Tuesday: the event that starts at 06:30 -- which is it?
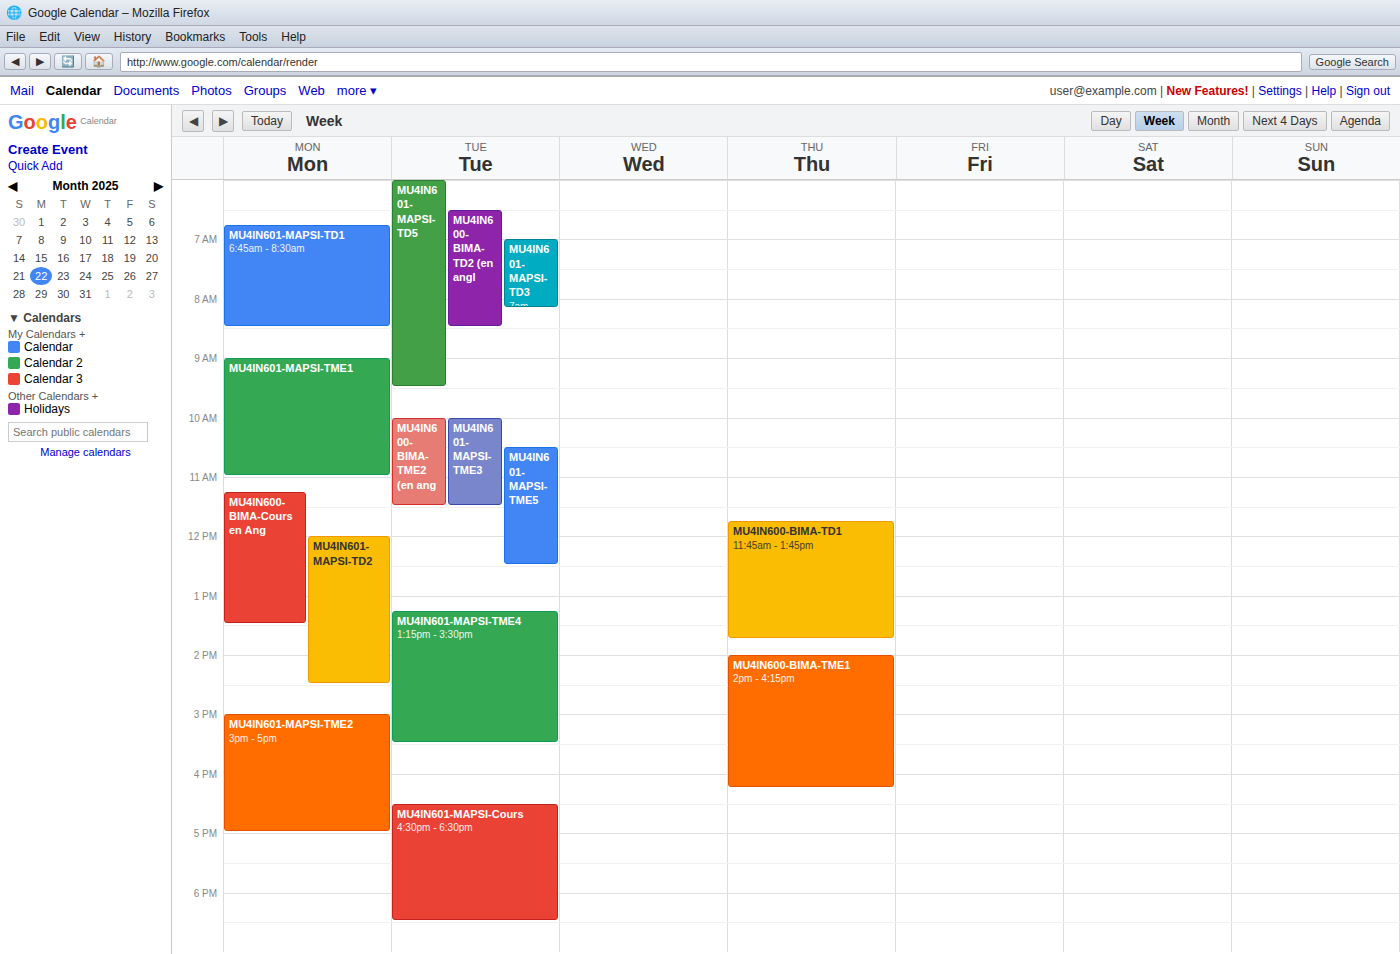
"MU4IN600-BIMA-TD2 (en angl"